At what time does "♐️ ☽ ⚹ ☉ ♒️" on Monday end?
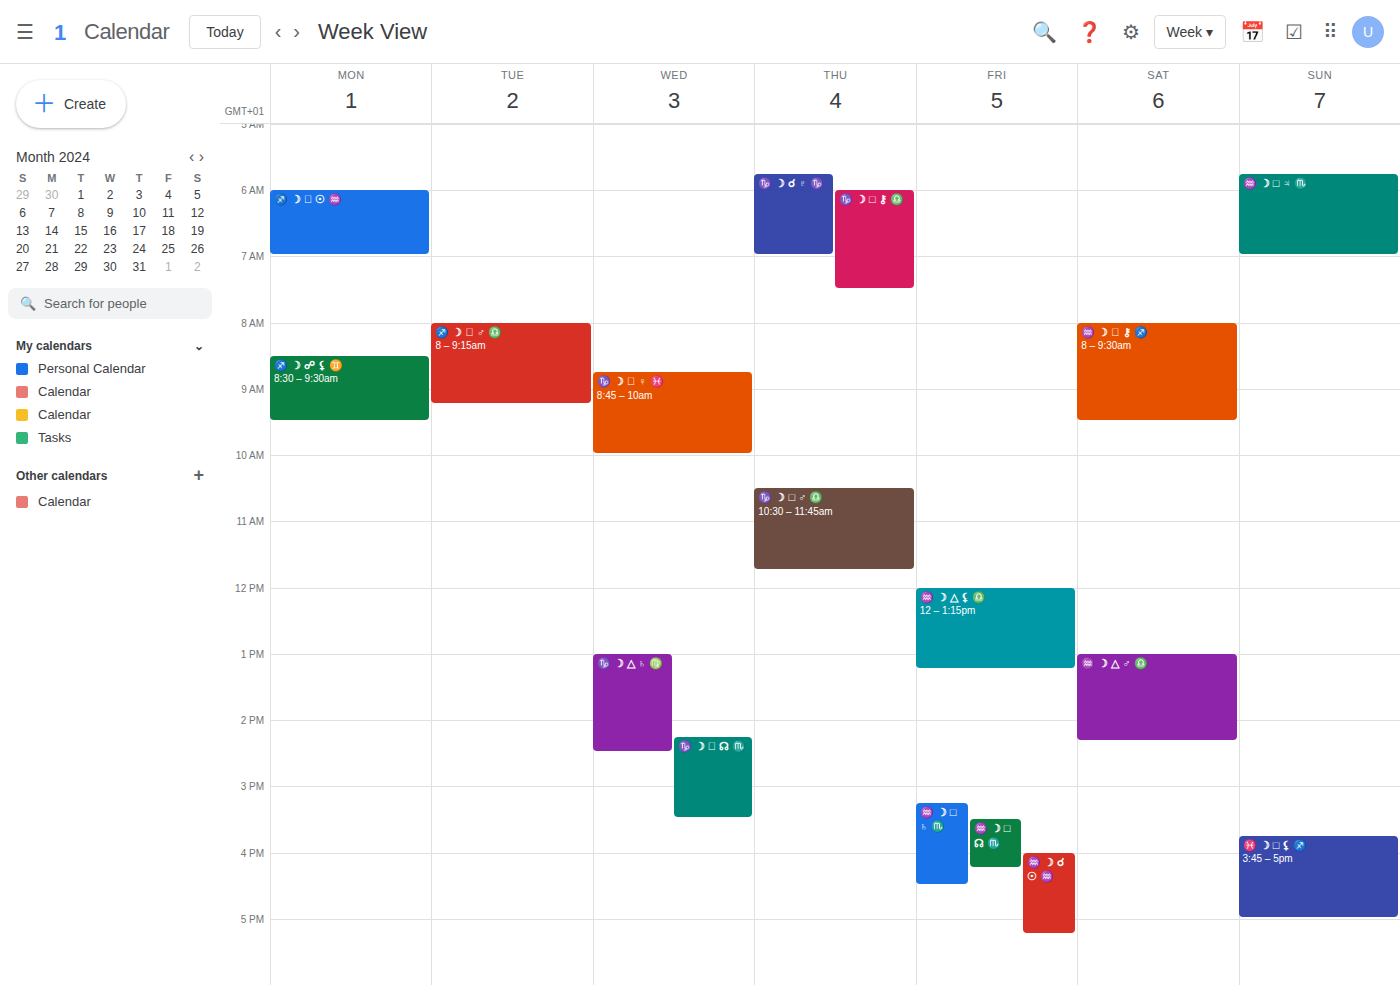
7:00 AM